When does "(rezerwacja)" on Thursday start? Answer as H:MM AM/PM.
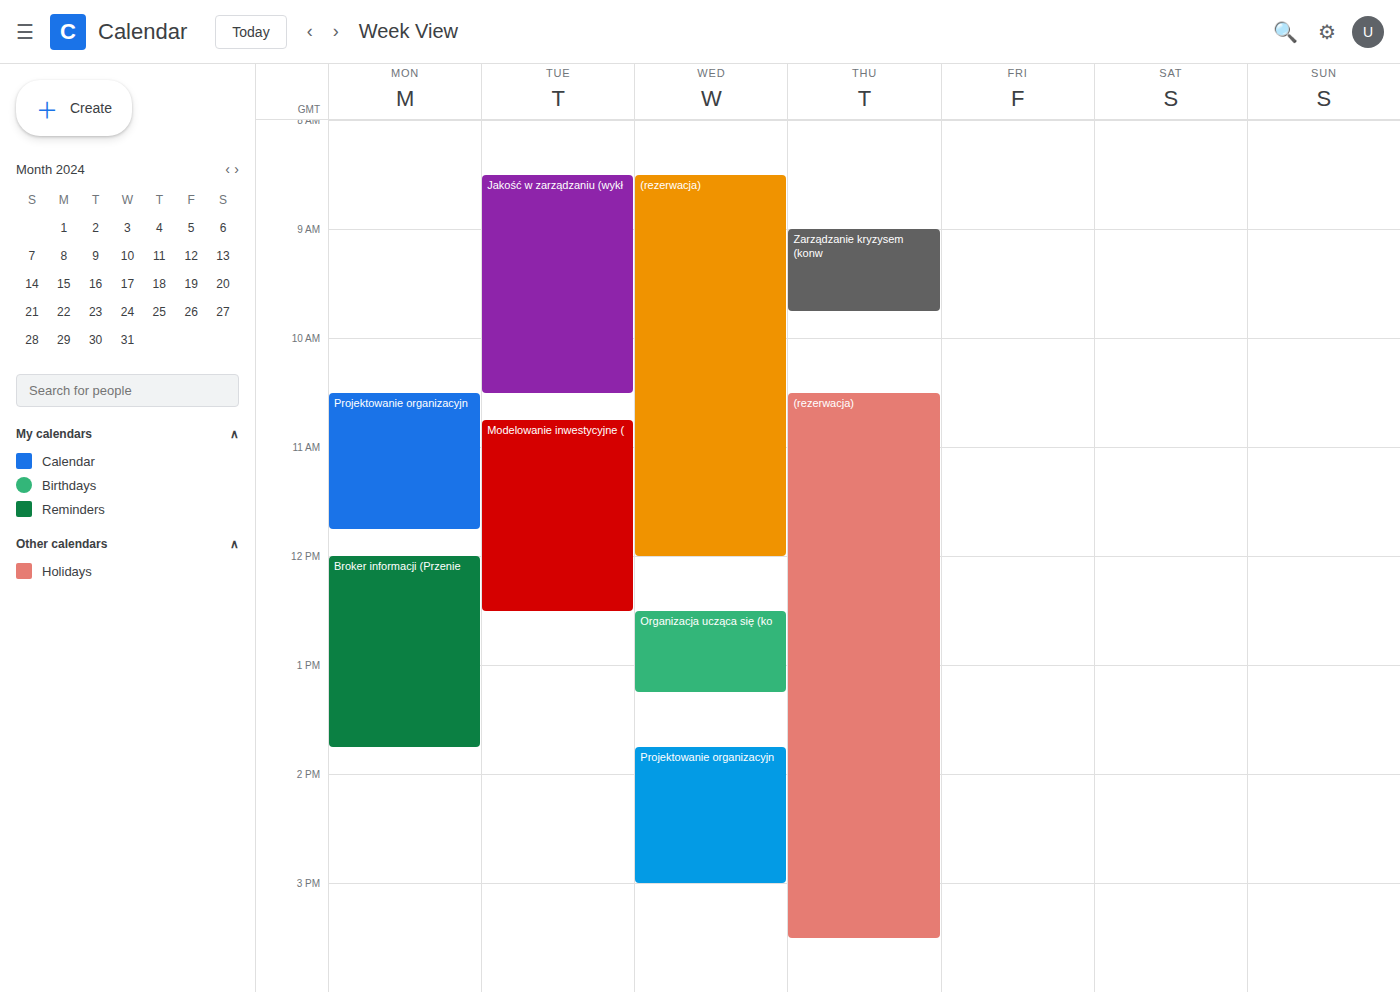
10:30 AM